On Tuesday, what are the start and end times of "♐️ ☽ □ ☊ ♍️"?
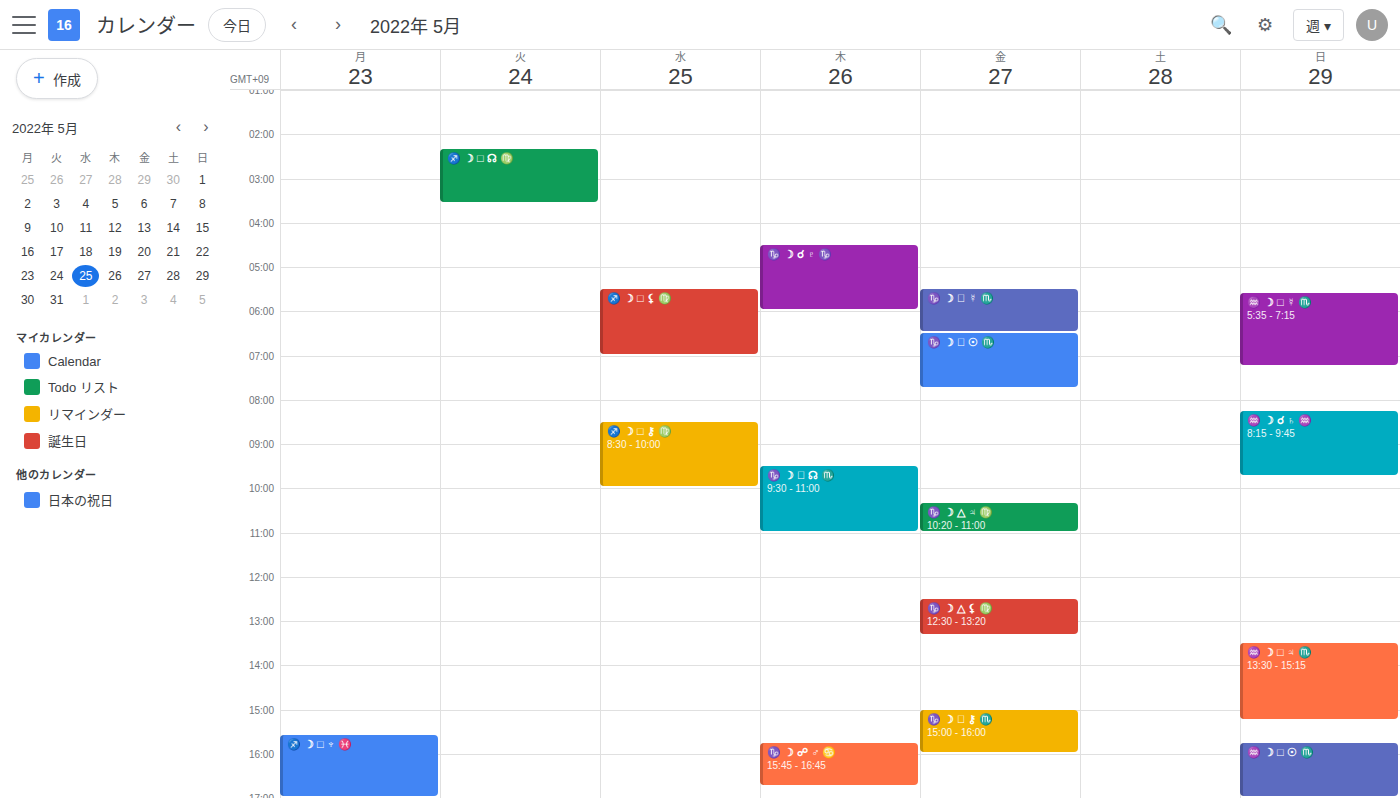
2:20 AM to 3:35 AM